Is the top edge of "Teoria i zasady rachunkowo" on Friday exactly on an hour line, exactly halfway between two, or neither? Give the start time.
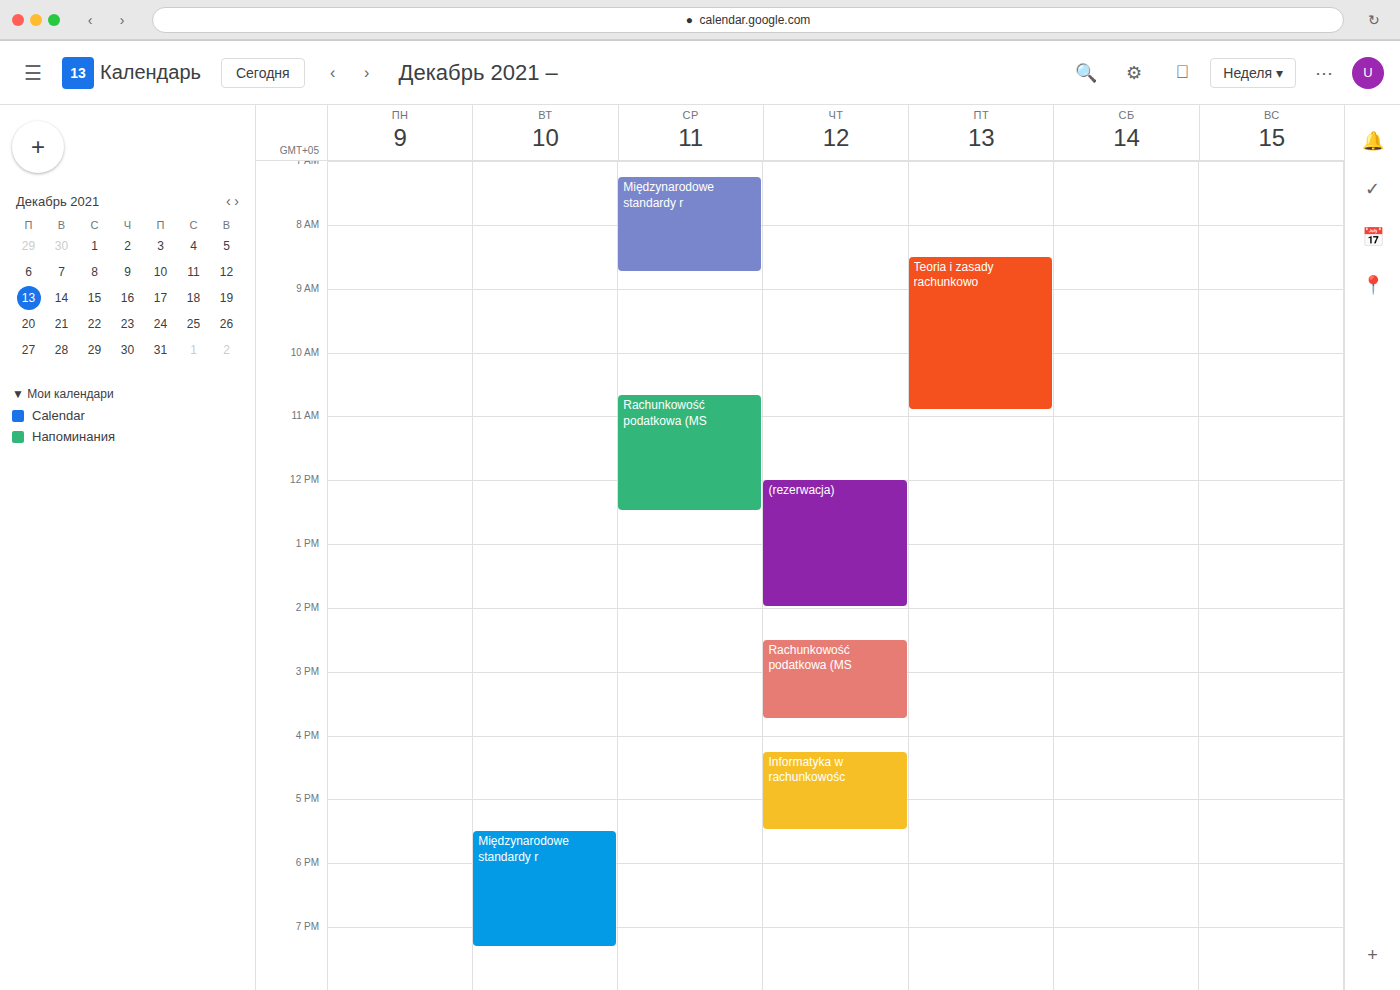
8:30 AM -- halfway between the 8 AM and 9 AM lines.